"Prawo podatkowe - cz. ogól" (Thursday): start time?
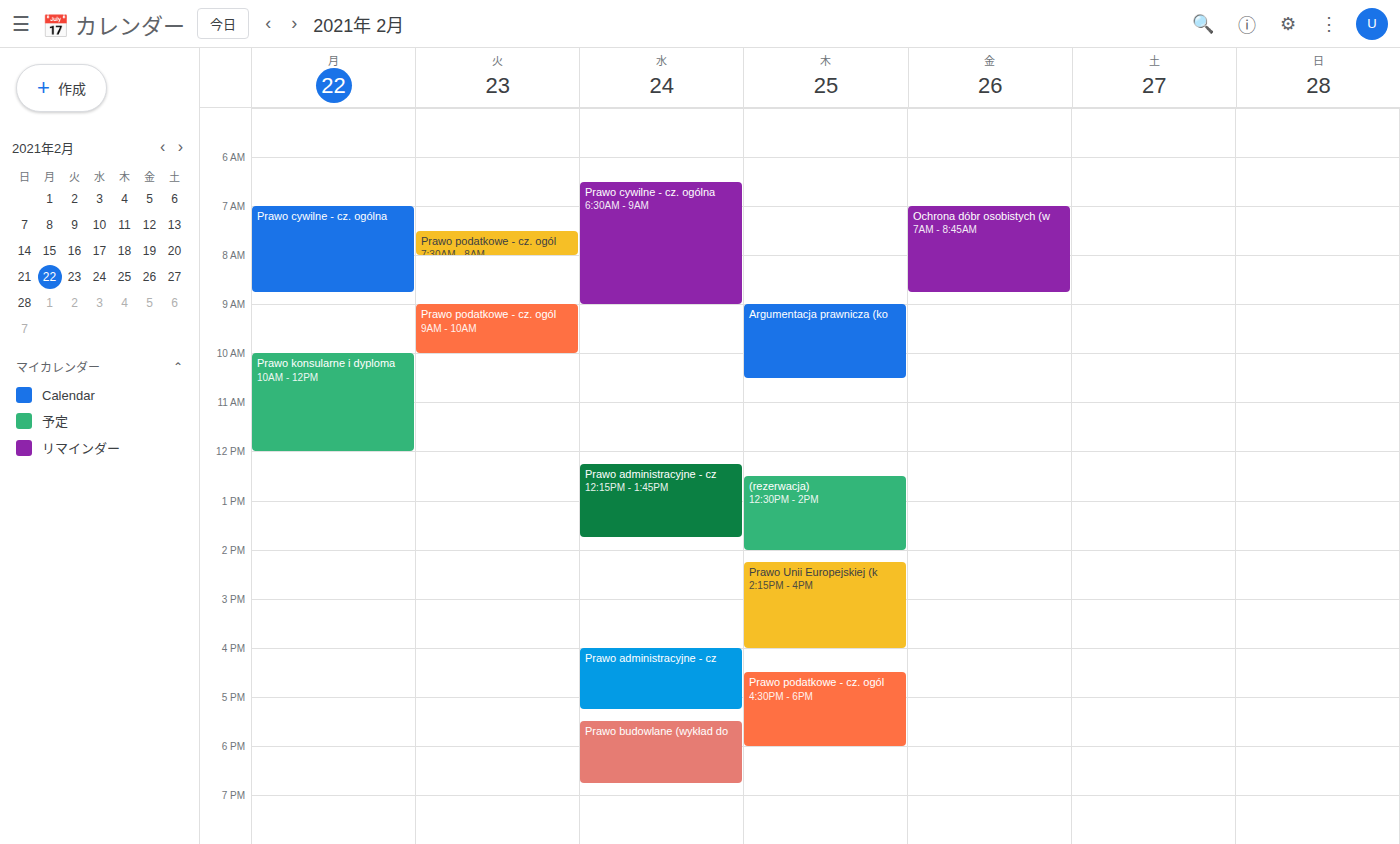
16:30